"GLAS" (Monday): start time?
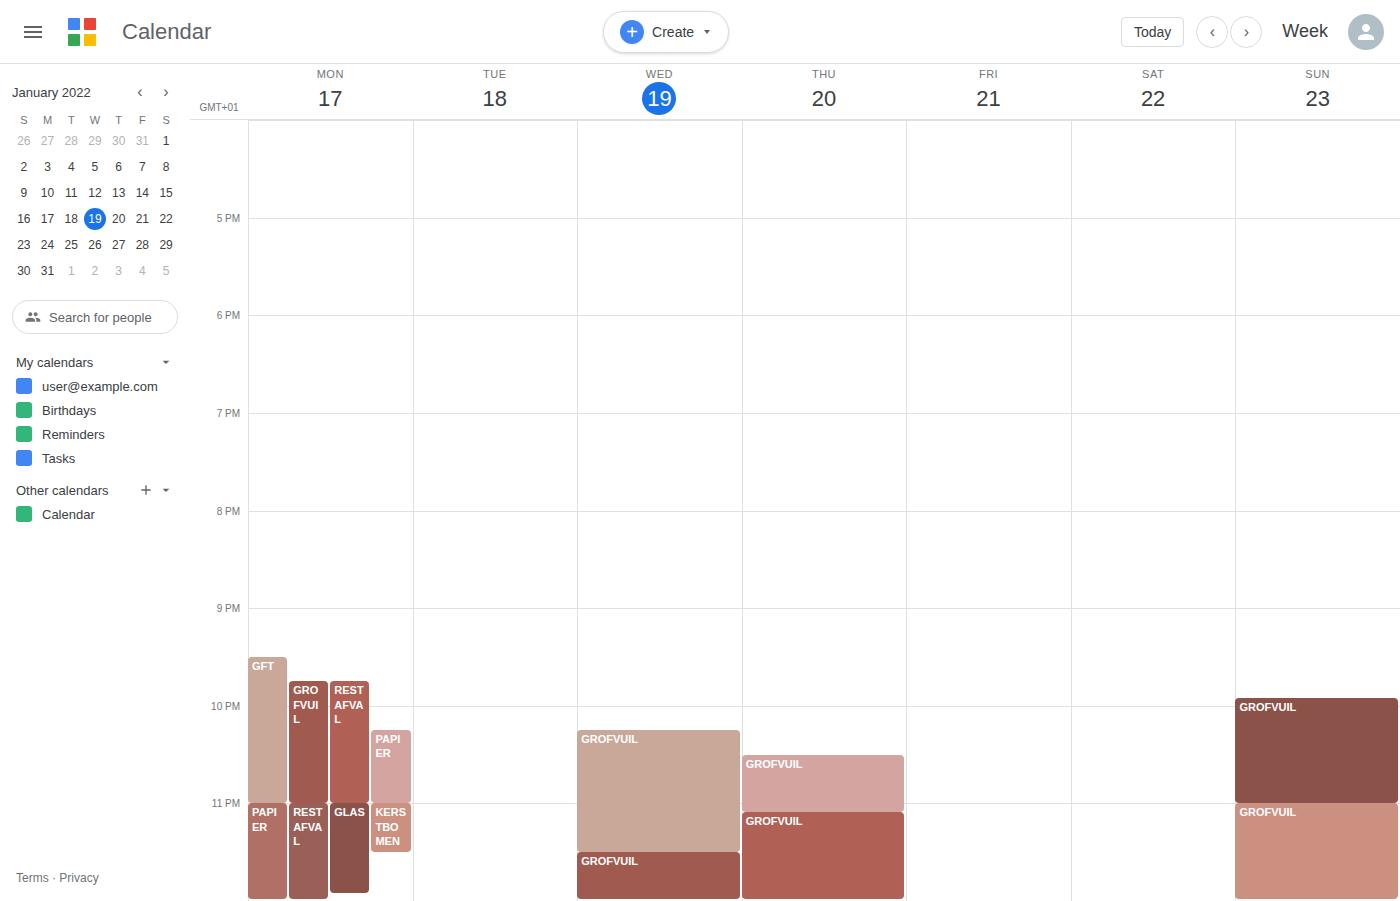
23:00